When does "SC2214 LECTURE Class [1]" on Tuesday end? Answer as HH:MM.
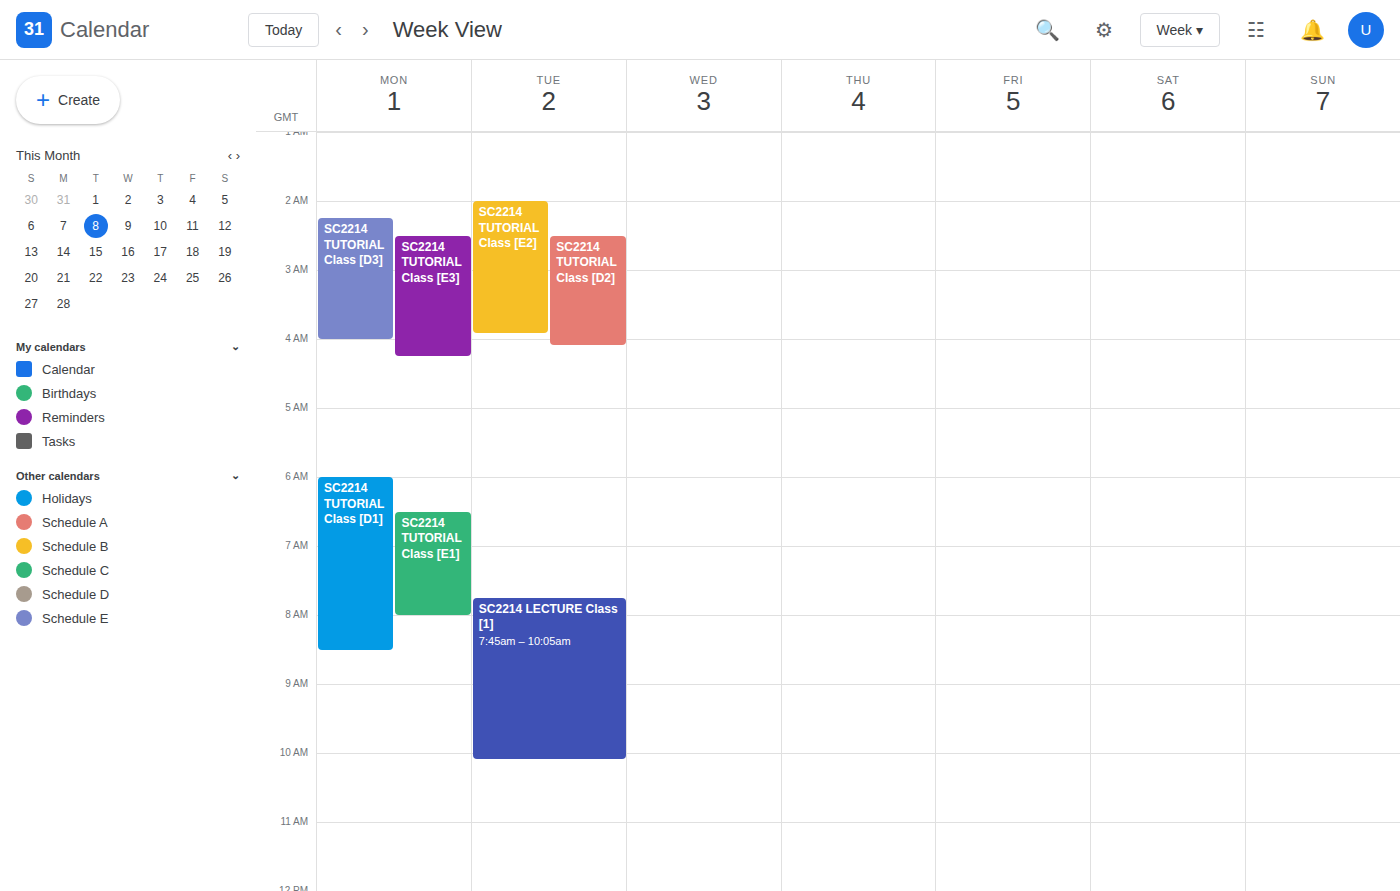
10:05